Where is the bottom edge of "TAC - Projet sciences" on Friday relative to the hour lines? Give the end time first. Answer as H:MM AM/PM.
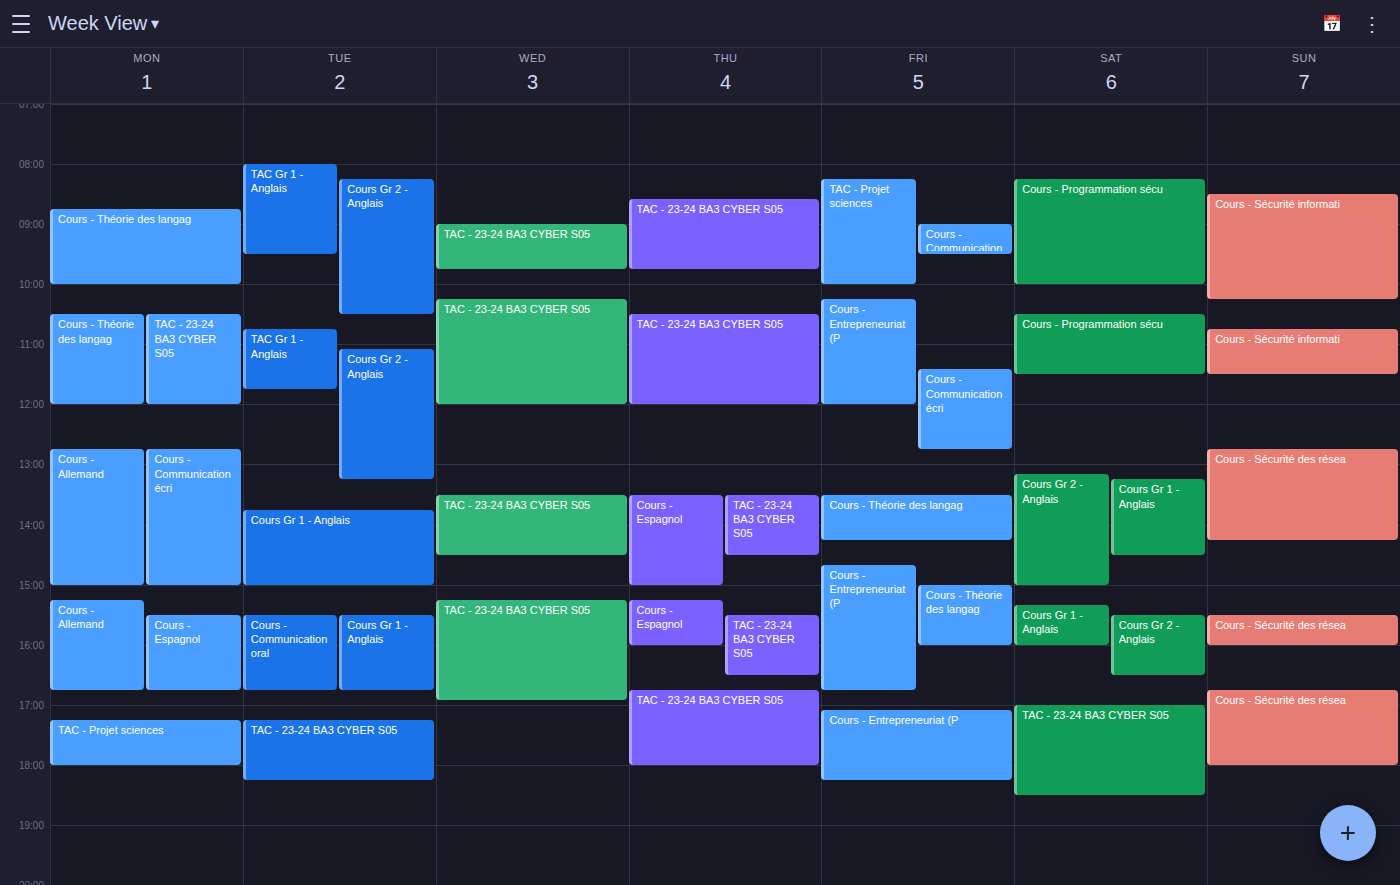
10:00 AM -- exactly on the 10 AM line.